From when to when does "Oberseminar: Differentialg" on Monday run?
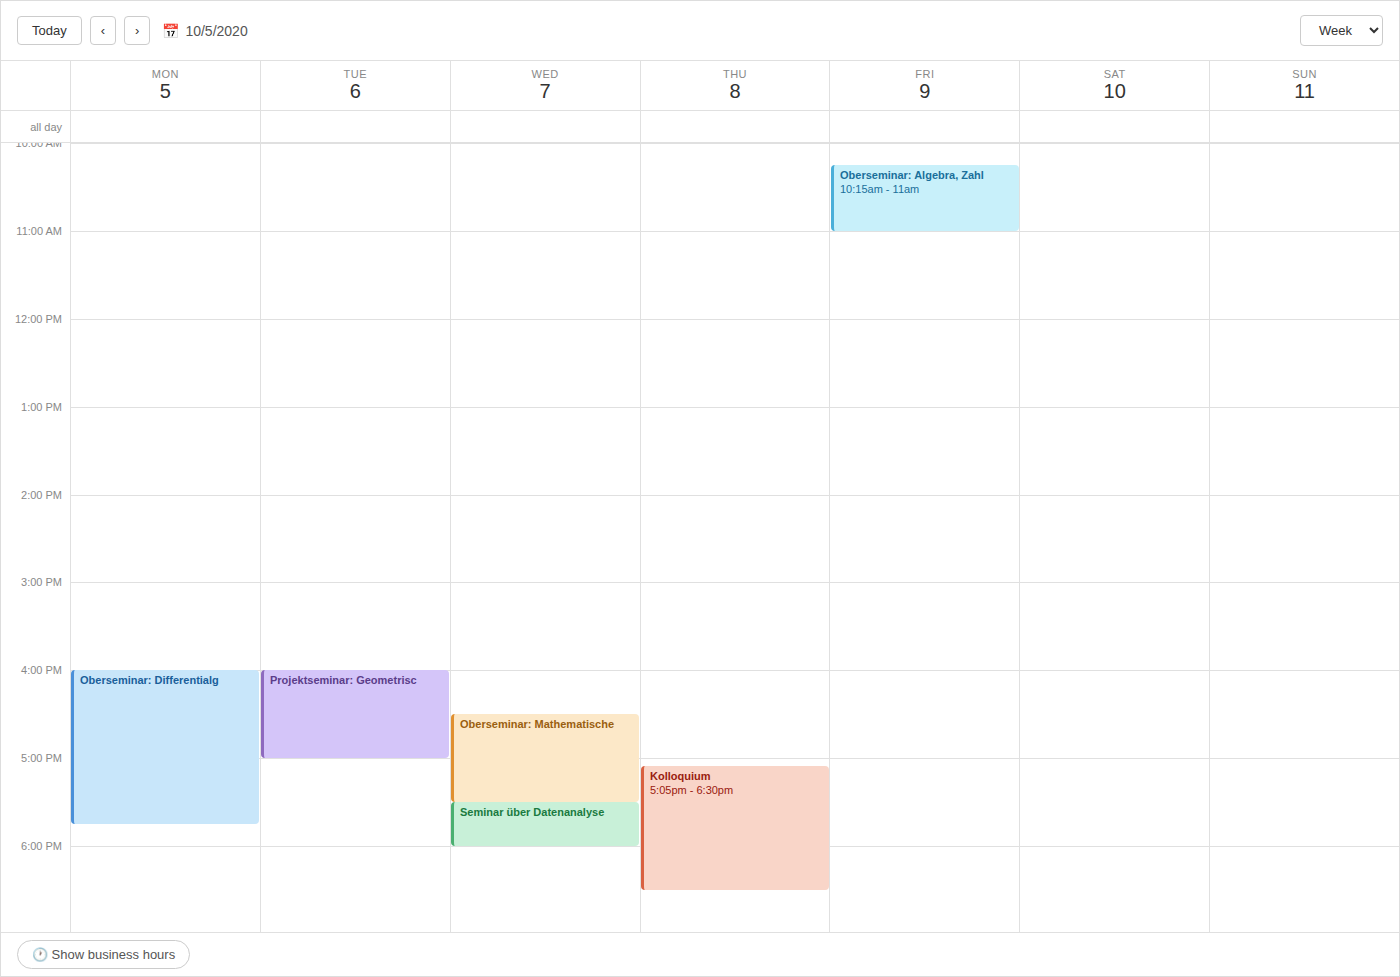
4:00 PM to 5:45 PM